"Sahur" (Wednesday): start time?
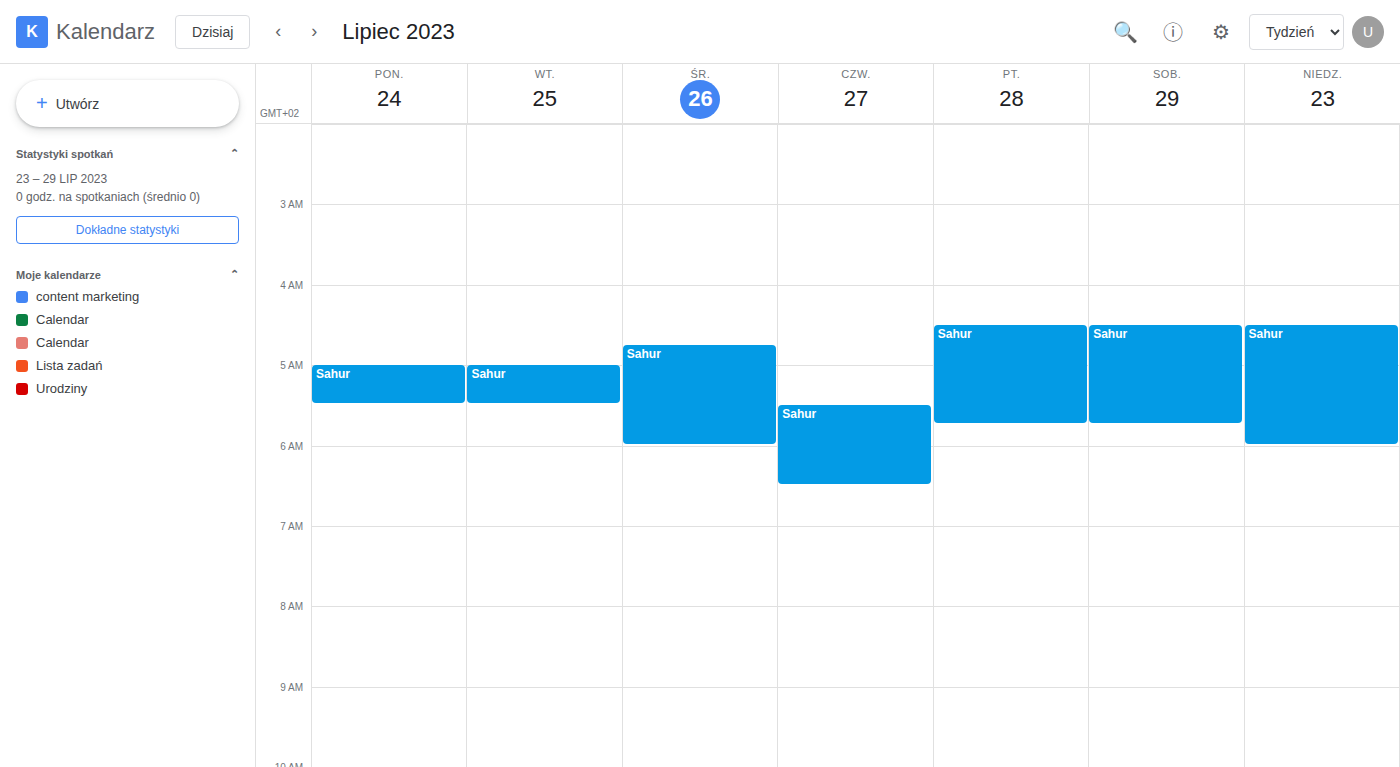
4:45 AM